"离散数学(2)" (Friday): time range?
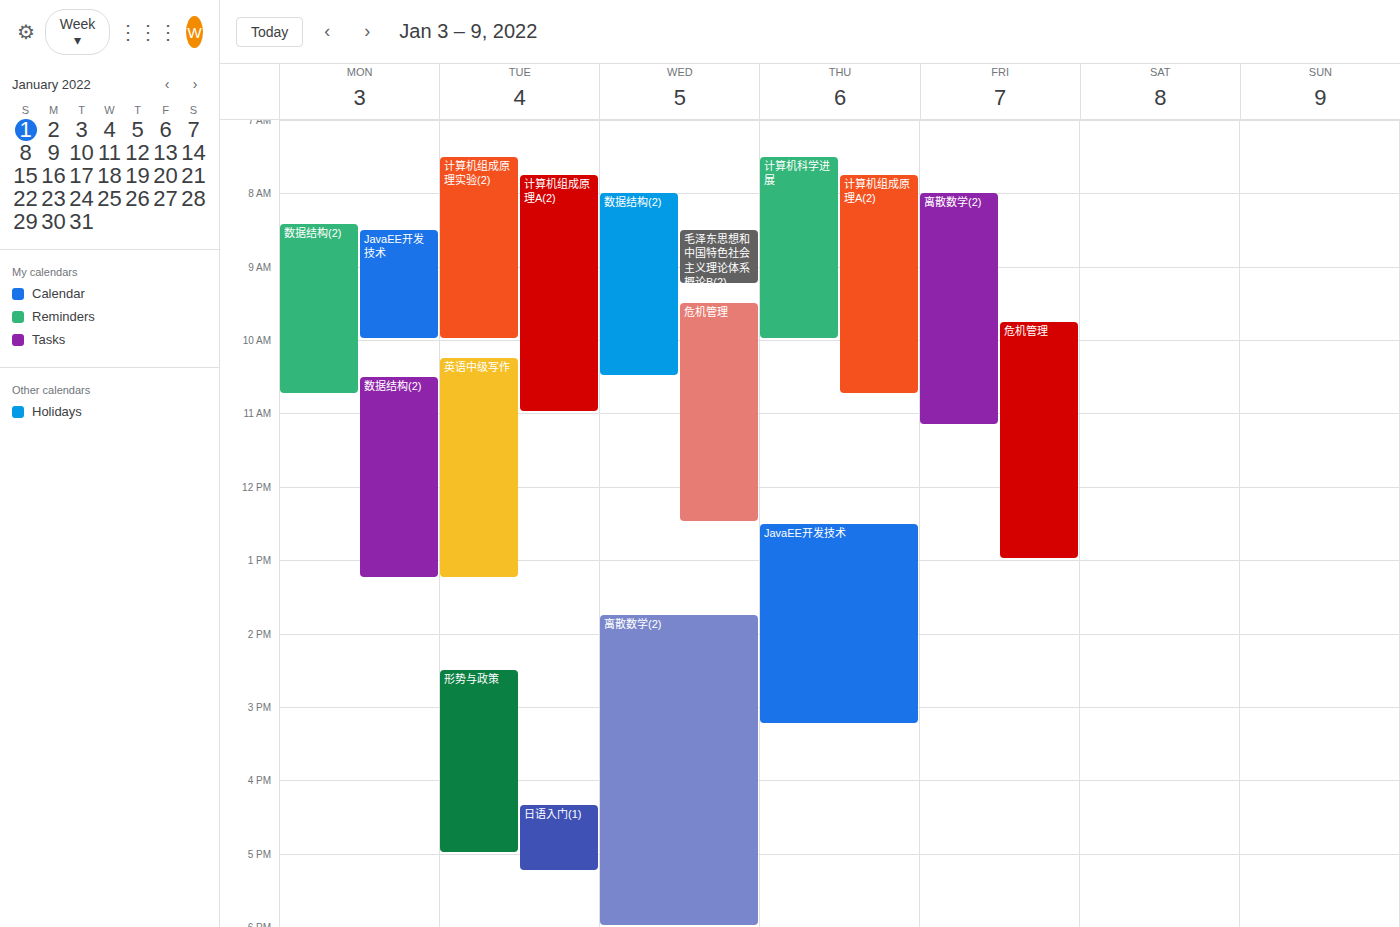
8:00 AM to 11:10 AM